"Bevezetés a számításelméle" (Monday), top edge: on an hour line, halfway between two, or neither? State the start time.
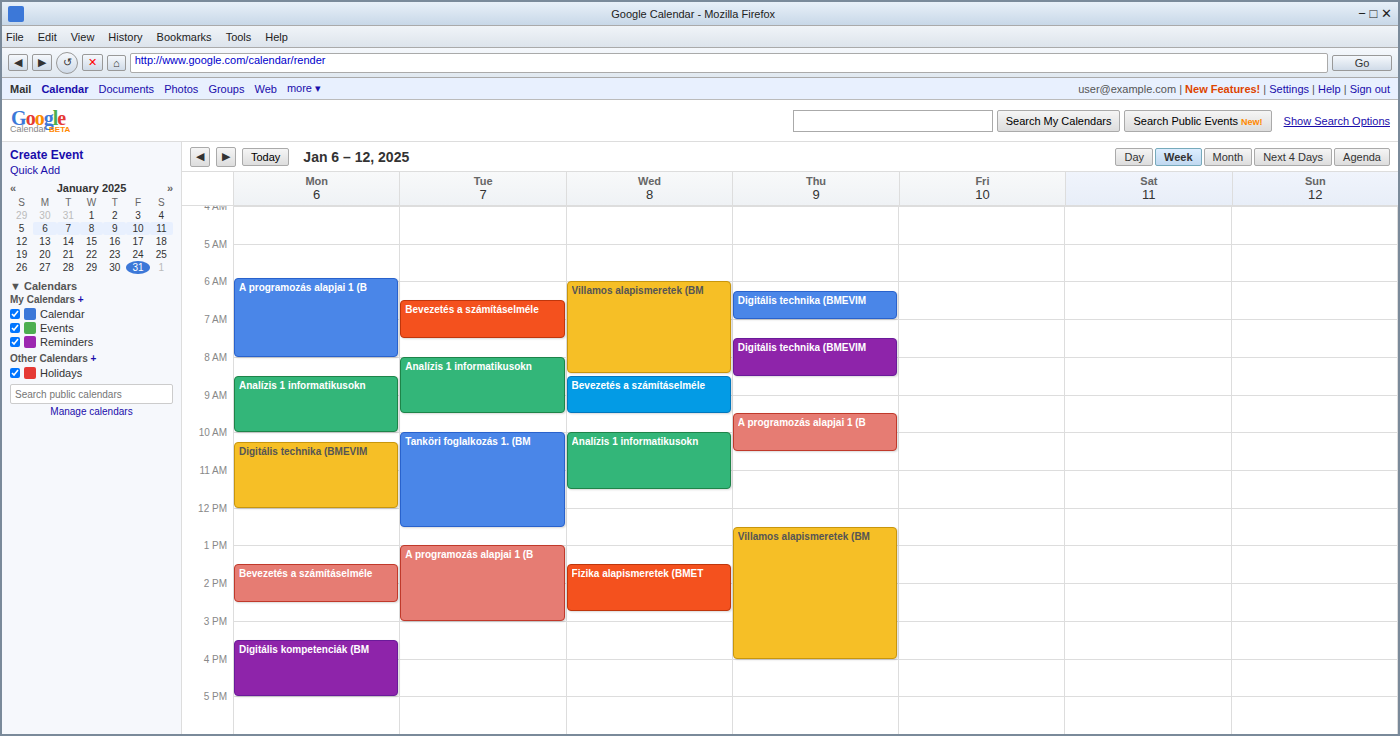
1:30 PM -- halfway between the 1 PM and 2 PM lines.